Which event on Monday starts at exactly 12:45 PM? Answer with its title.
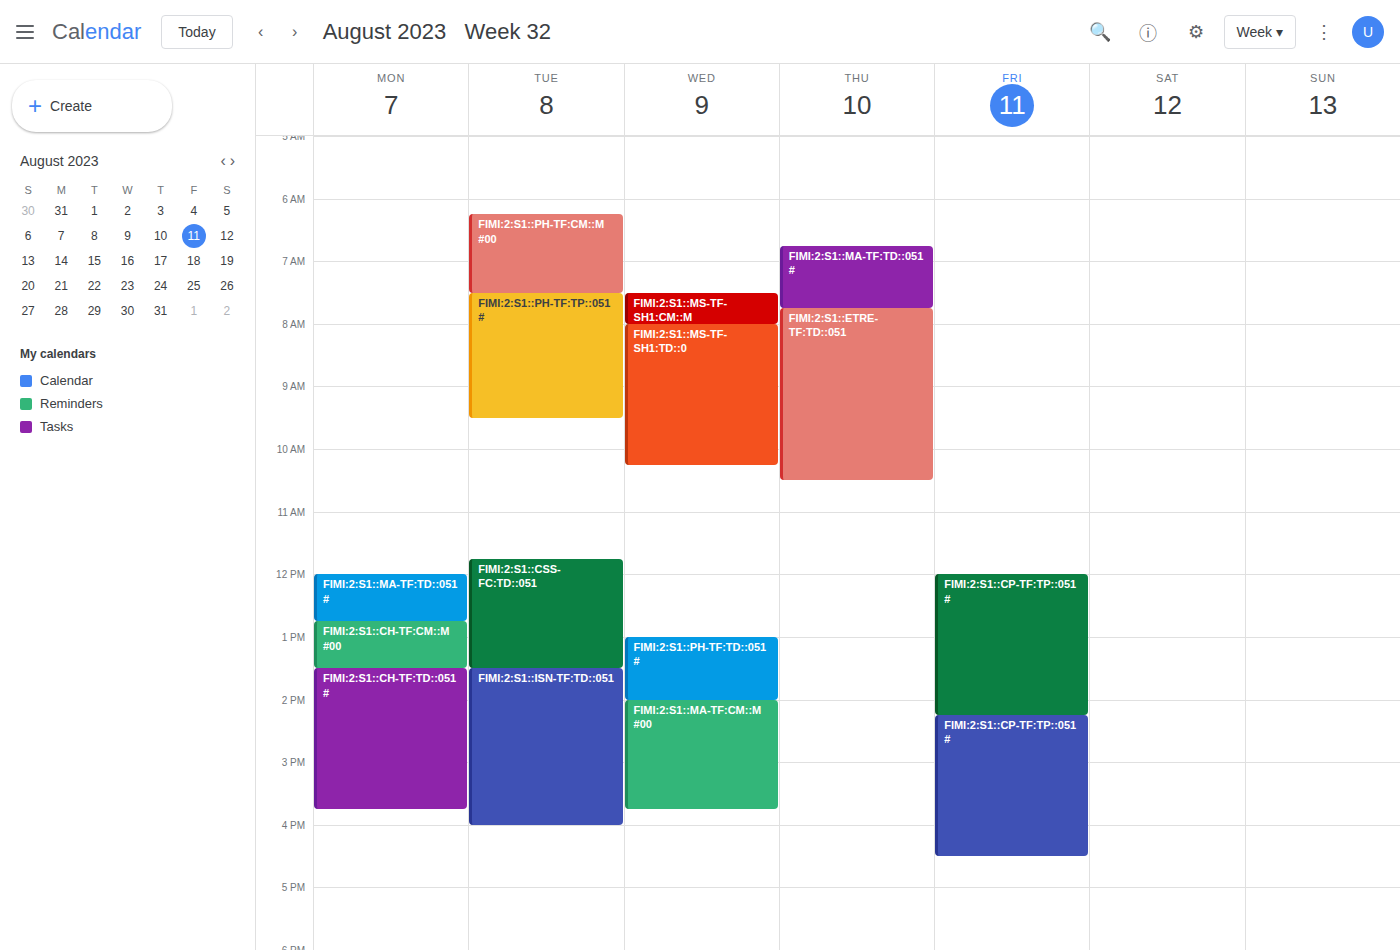
"FIMI:2:S1::CH-TF:CM::M #00"